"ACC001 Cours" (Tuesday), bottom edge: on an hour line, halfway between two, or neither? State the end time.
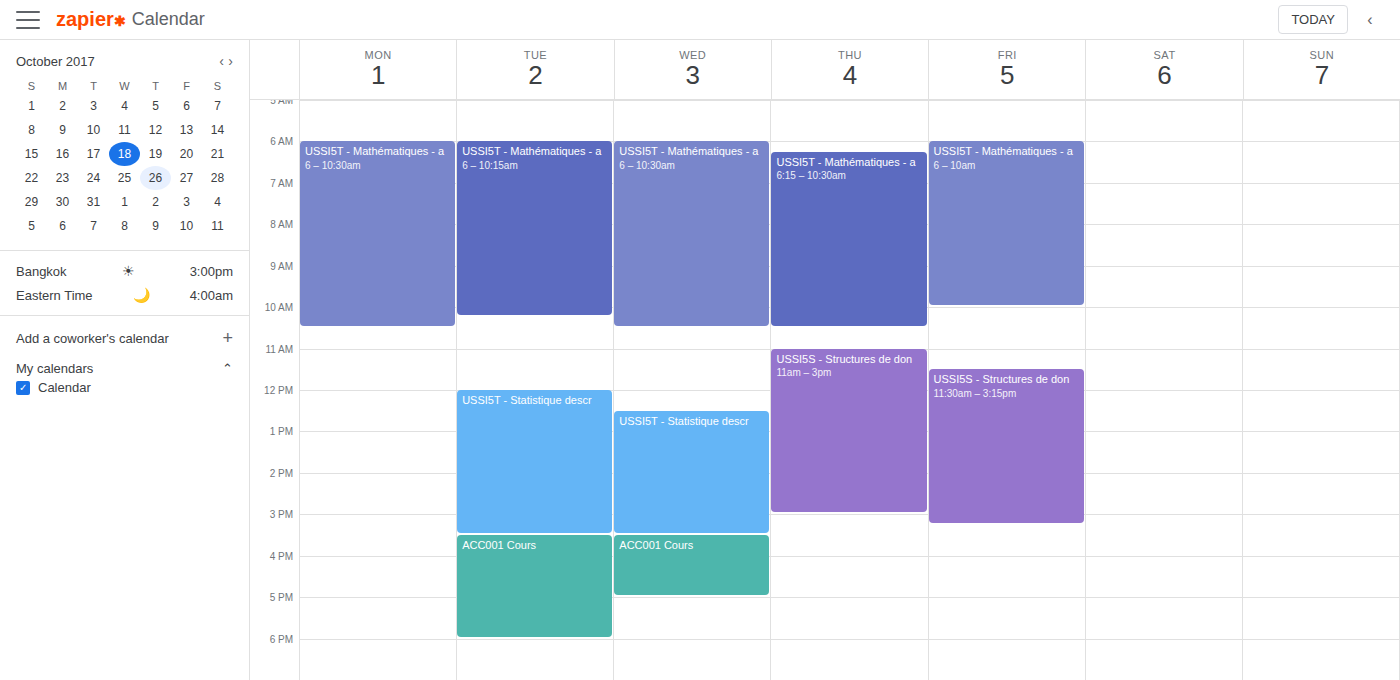
6:00 PM -- exactly on the 6 PM line.